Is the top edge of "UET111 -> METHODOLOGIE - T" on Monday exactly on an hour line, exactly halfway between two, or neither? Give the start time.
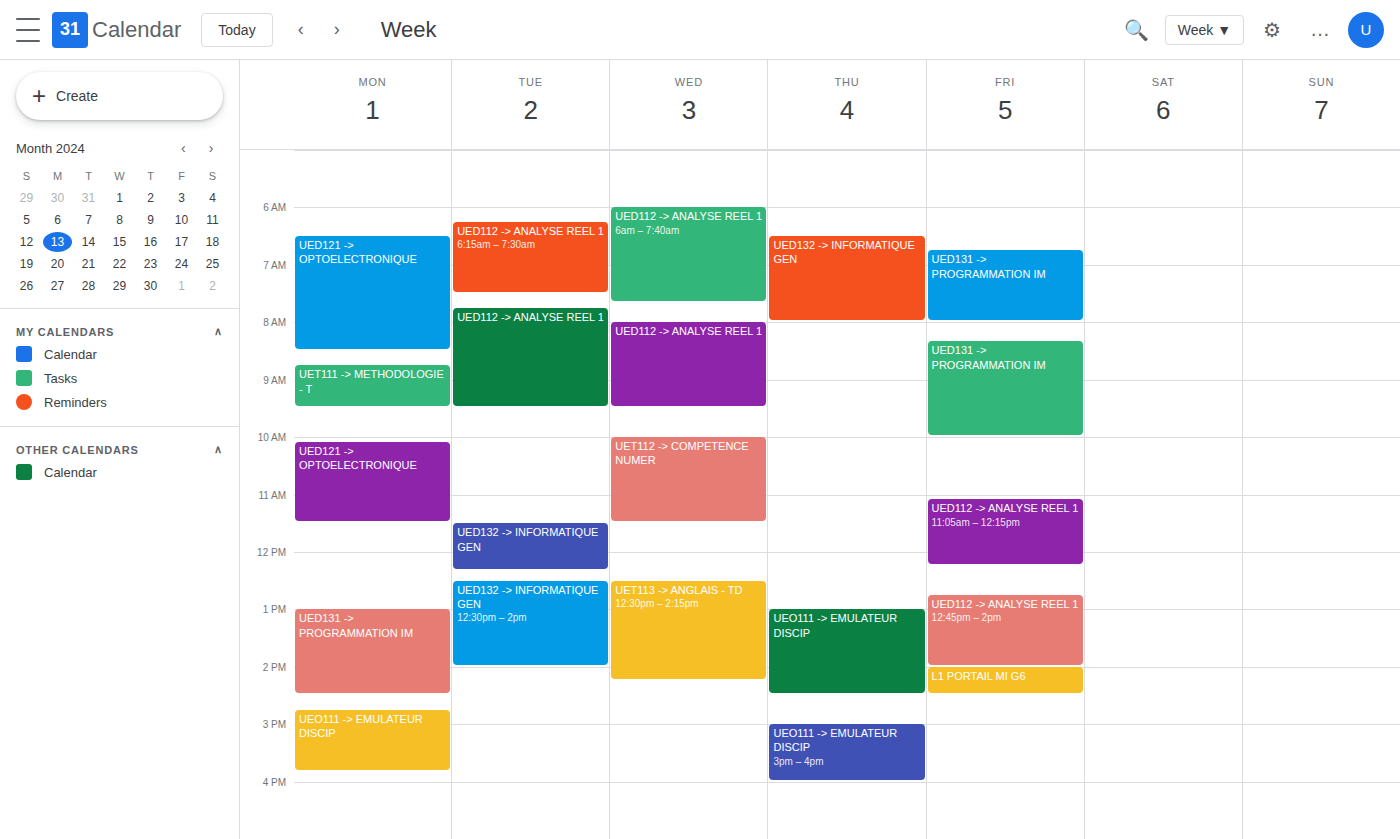
08:45 -- neither: three quarters of the way from the 08:00 line to the 09:00 line.